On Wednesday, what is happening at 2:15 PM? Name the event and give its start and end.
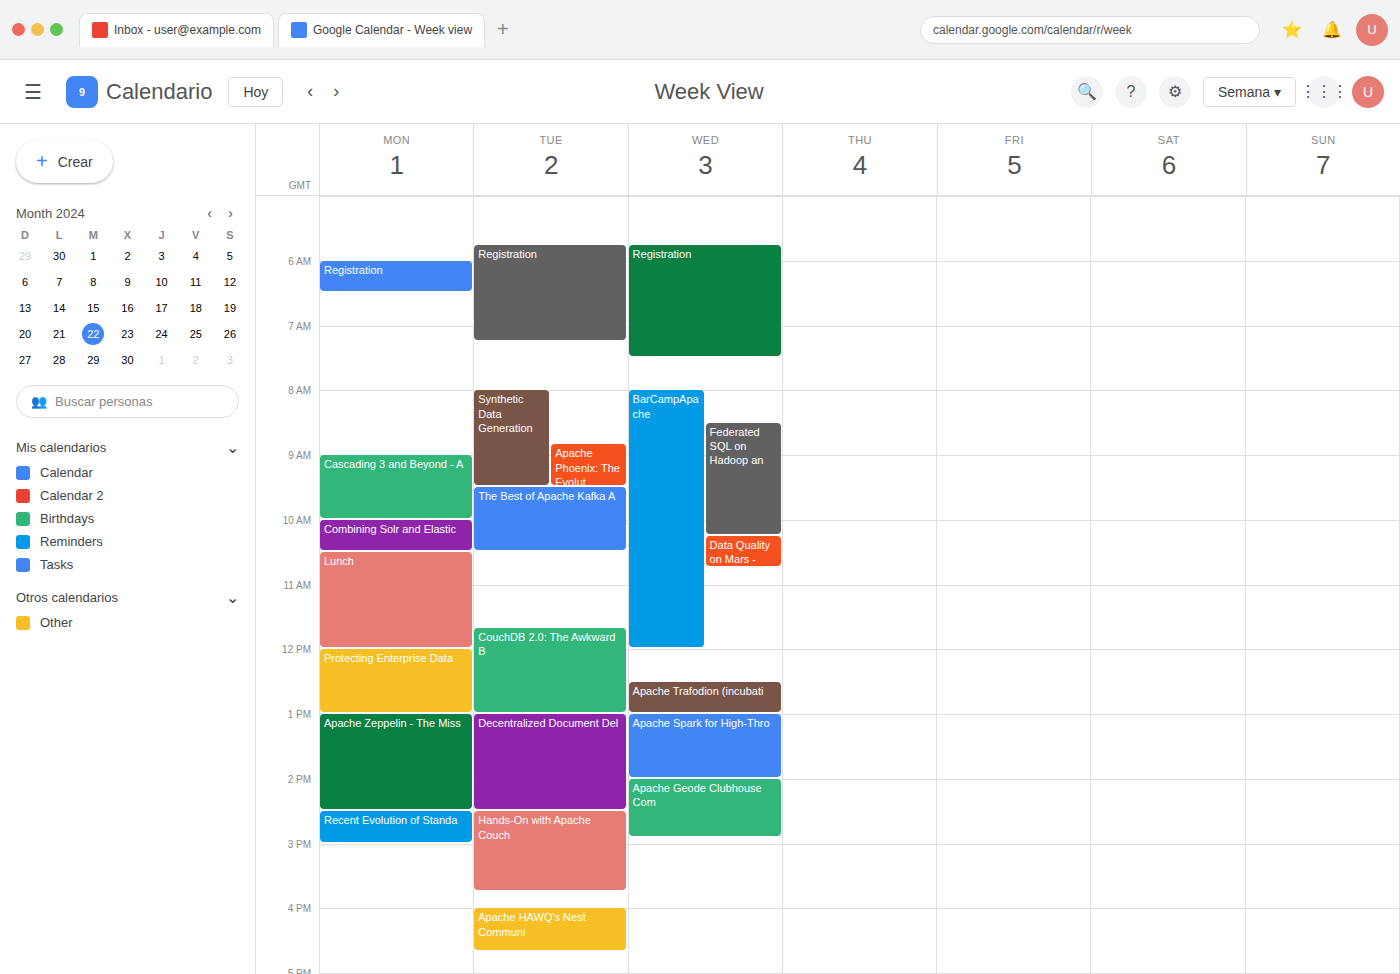
"Apache Geode Clubhouse Com", 2:00 PM to 2:55 PM